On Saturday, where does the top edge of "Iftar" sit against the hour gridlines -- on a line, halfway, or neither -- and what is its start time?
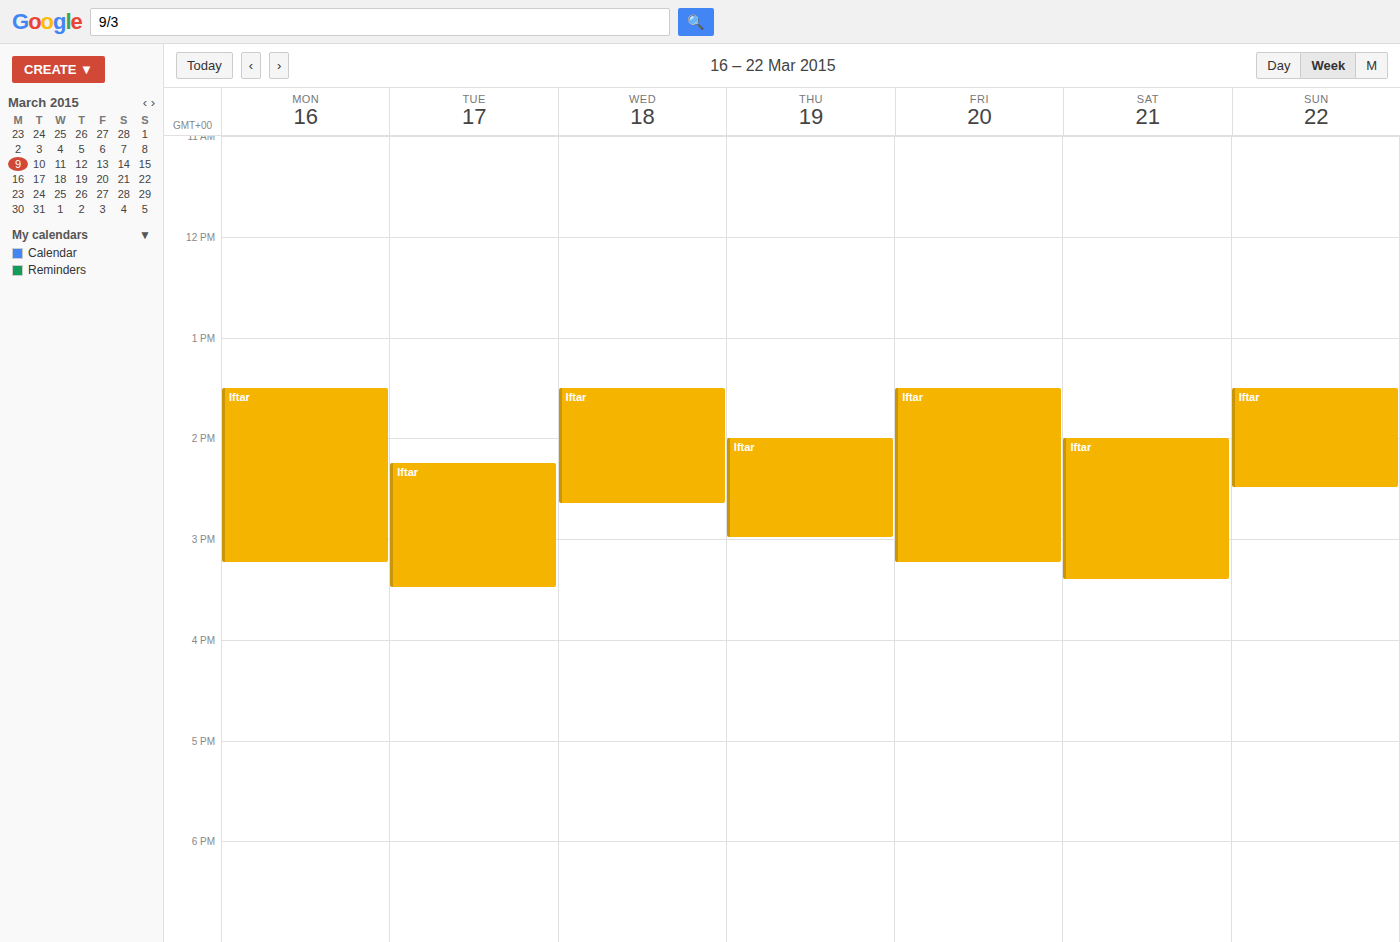
14:00 -- exactly on the 14:00 line.